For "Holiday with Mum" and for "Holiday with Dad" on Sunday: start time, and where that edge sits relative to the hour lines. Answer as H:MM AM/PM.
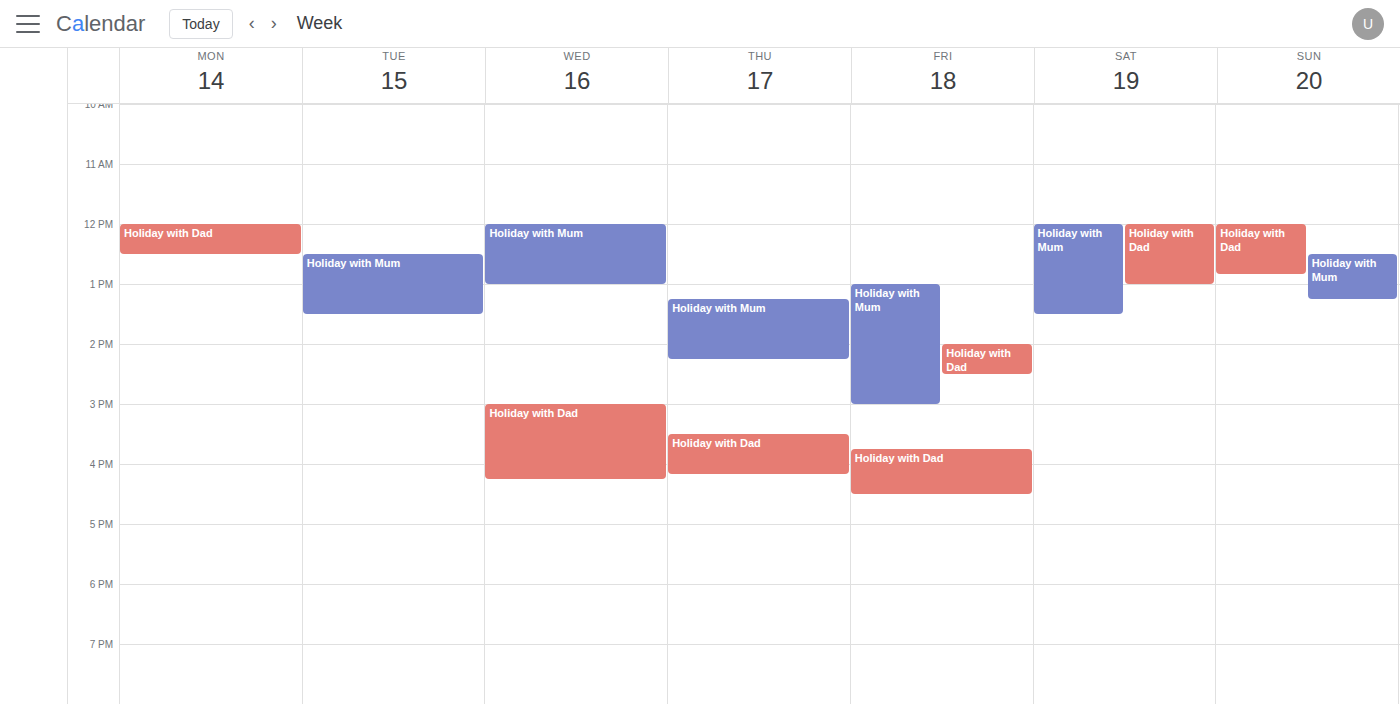
"Holiday with Mum": 12:30 PM, halfway between the 12 PM and 1 PM lines. "Holiday with Dad": 12:00 PM, exactly on the 12 PM line.